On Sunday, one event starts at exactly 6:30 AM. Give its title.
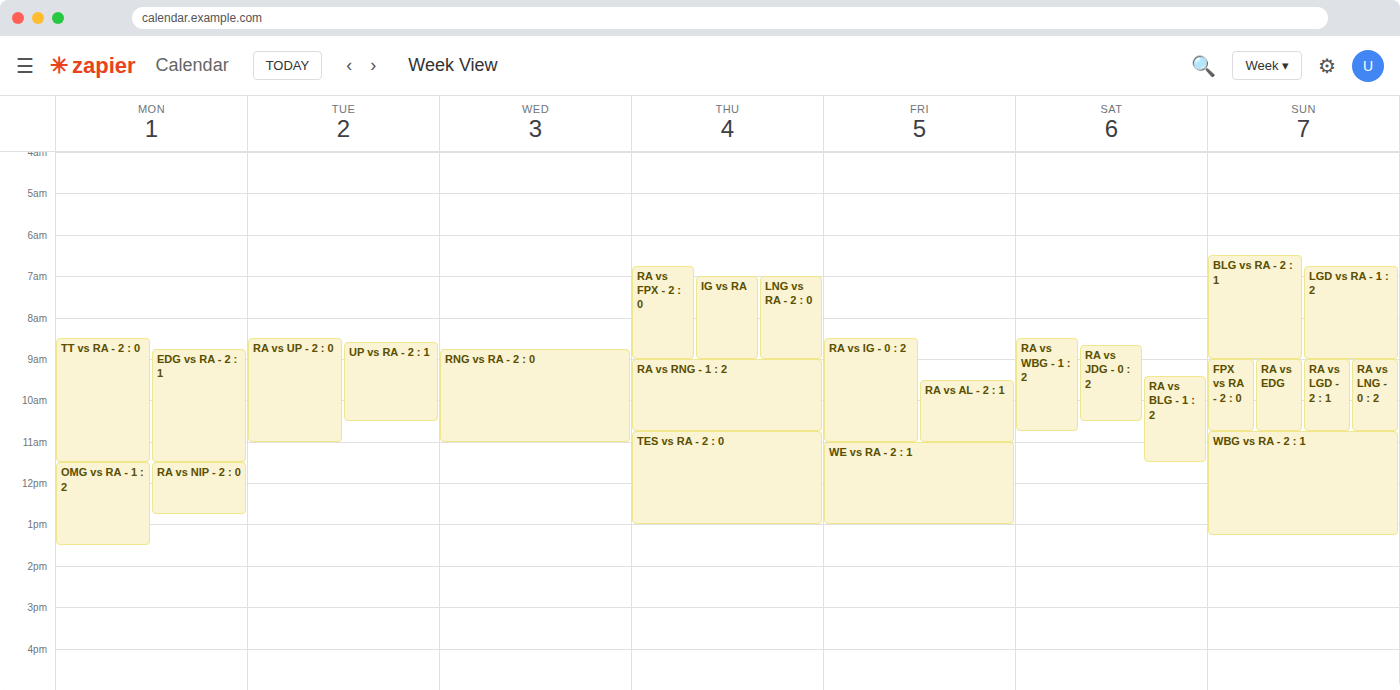
"BLG vs RA - 2 : 1"